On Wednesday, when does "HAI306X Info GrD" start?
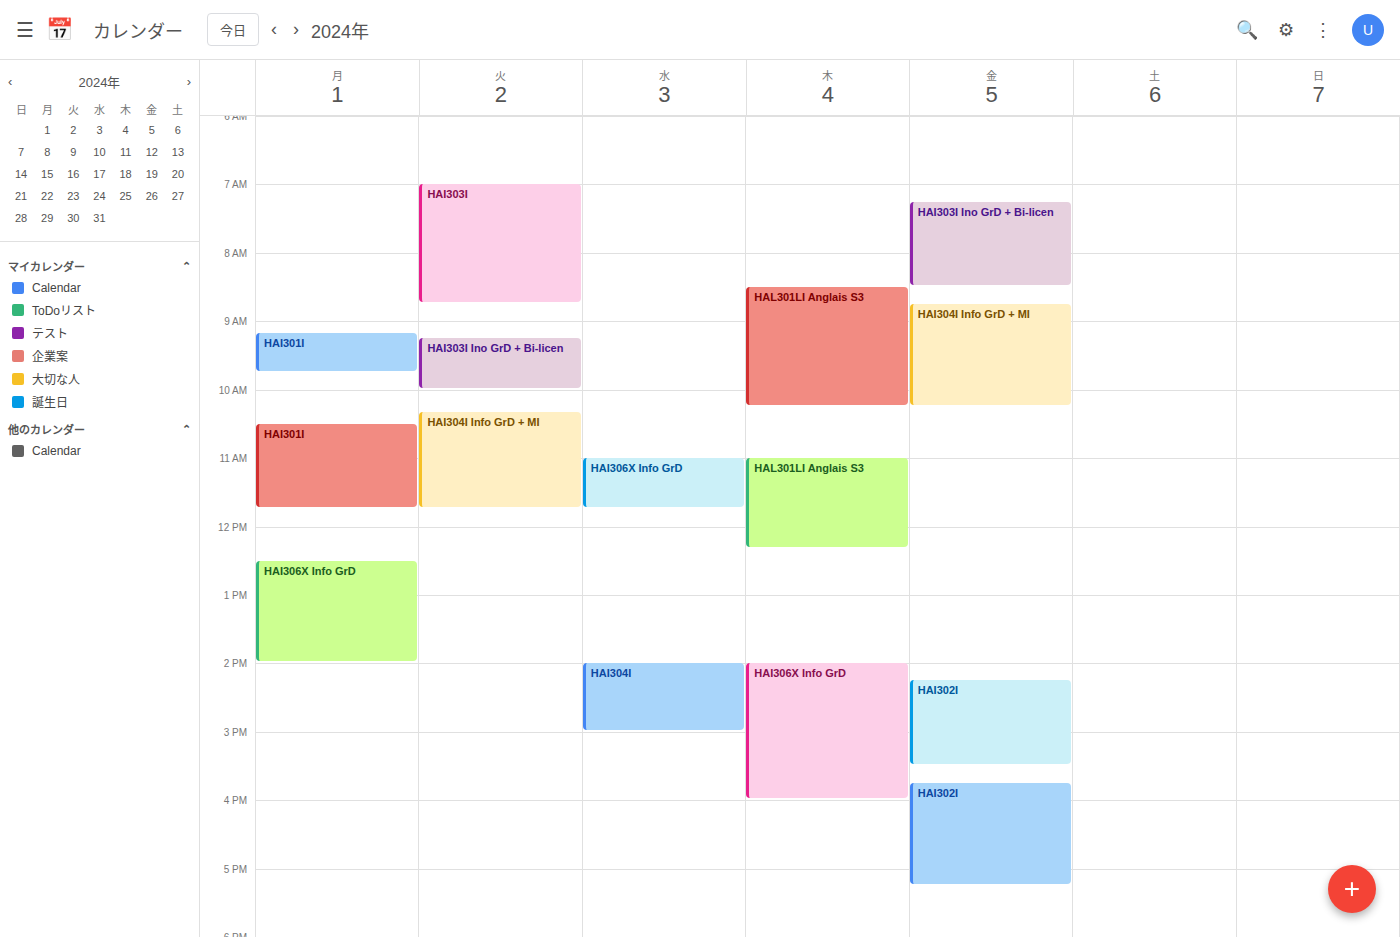
11:00 AM